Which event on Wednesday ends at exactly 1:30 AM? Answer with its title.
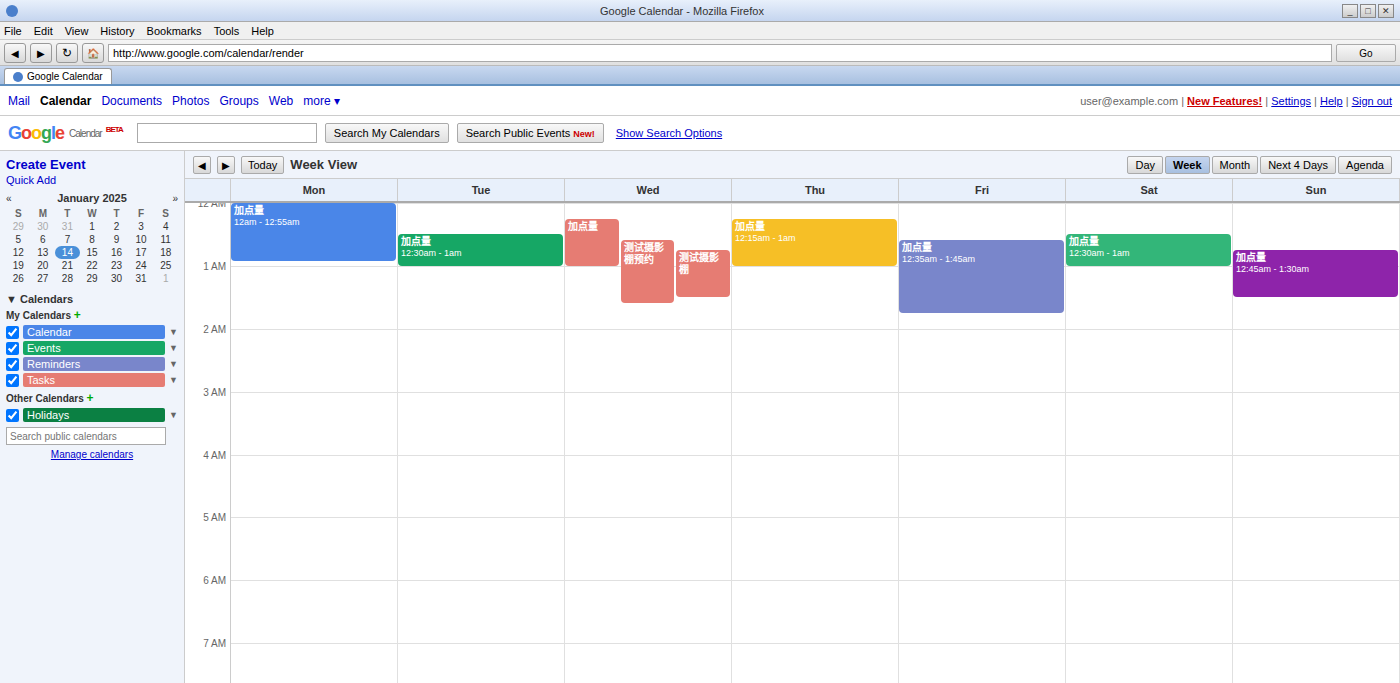
"测试摄影棚"